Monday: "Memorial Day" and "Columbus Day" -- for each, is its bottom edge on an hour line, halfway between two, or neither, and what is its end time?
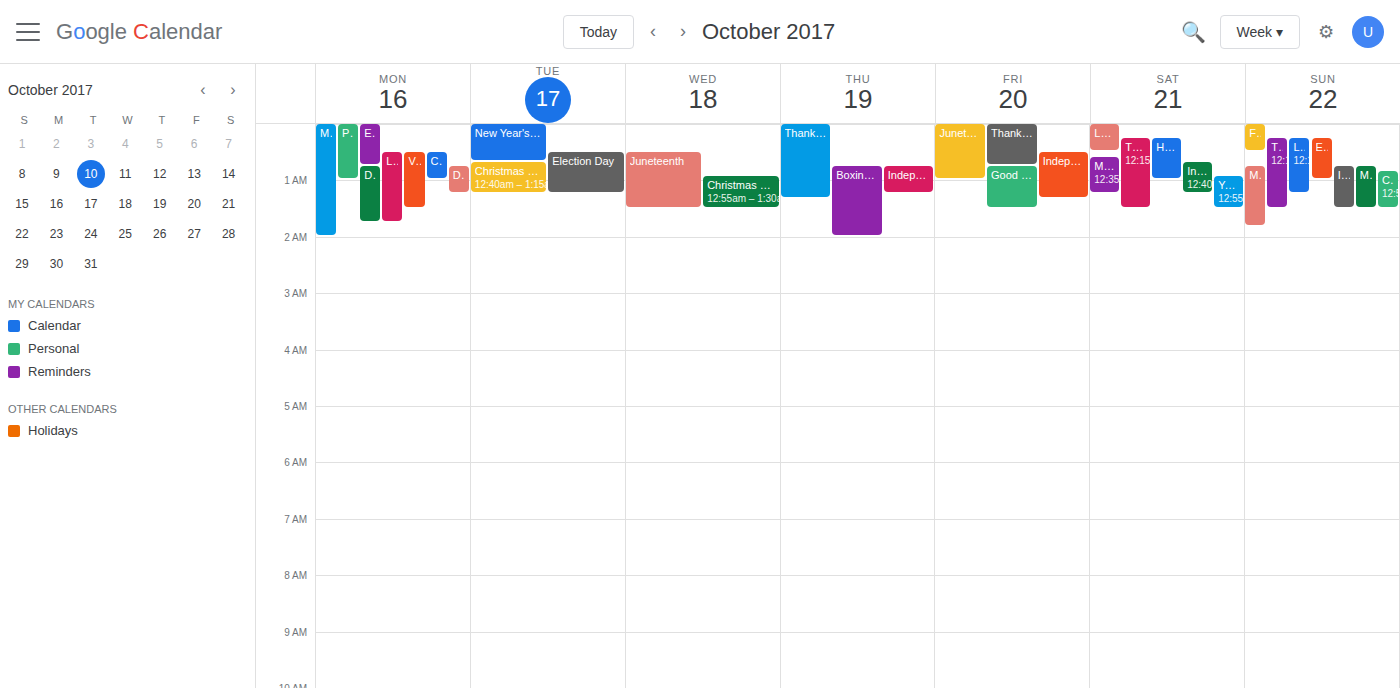
"Memorial Day": 2:00 AM, exactly on the 2 AM line. "Columbus Day": 1:00 AM, exactly on the 1 AM line.